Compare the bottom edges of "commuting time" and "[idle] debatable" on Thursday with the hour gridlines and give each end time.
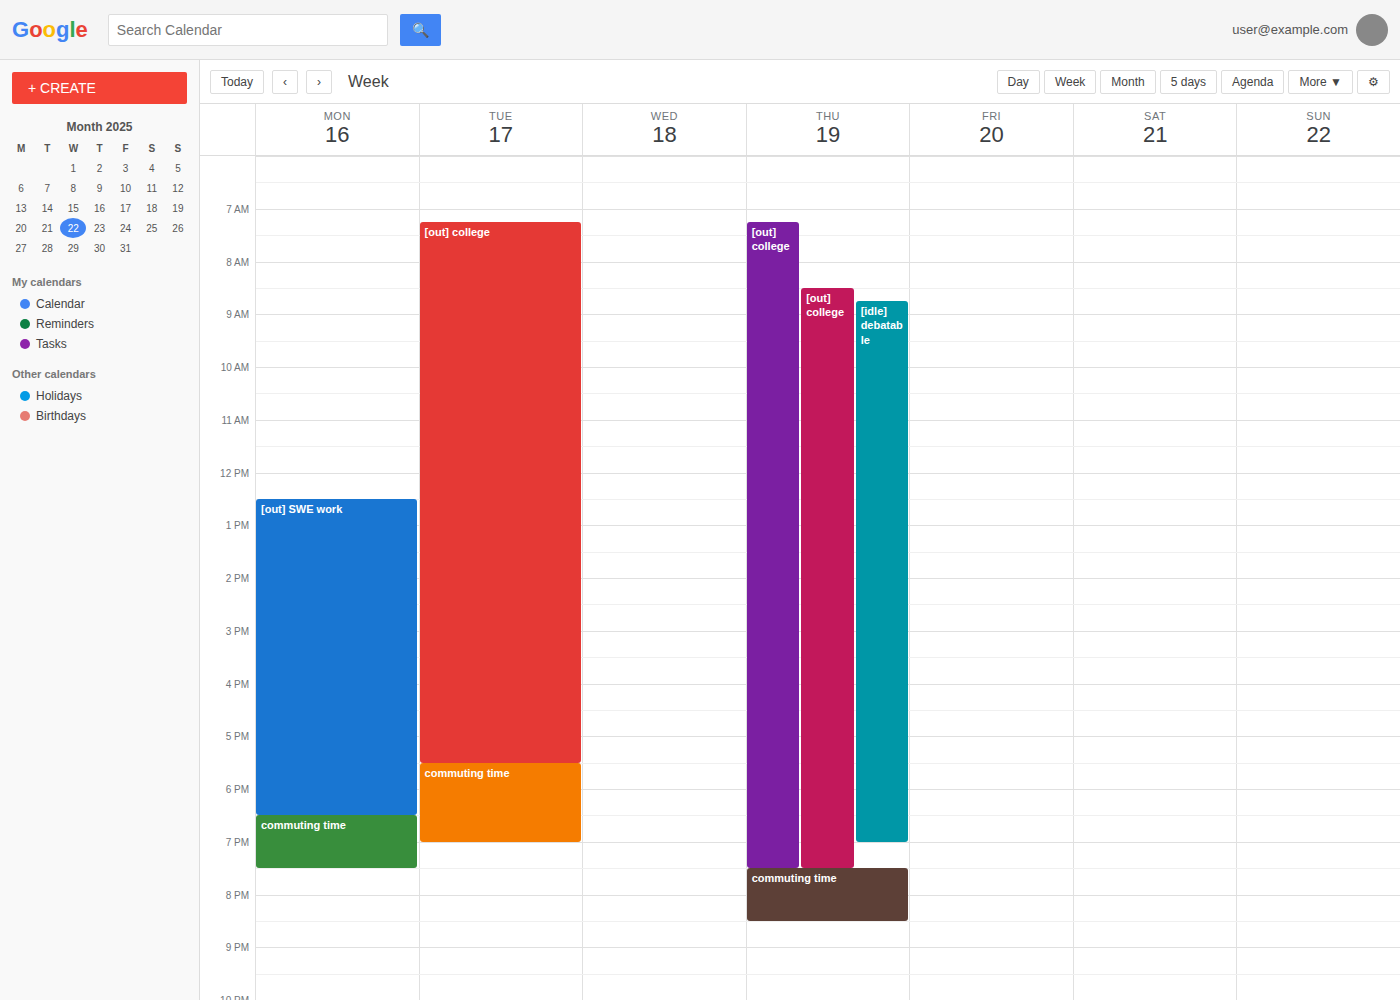
"commuting time": 8:30 PM, halfway between the 8 PM and 9 PM lines. "[idle] debatable": 7:00 PM, exactly on the 7 PM line.